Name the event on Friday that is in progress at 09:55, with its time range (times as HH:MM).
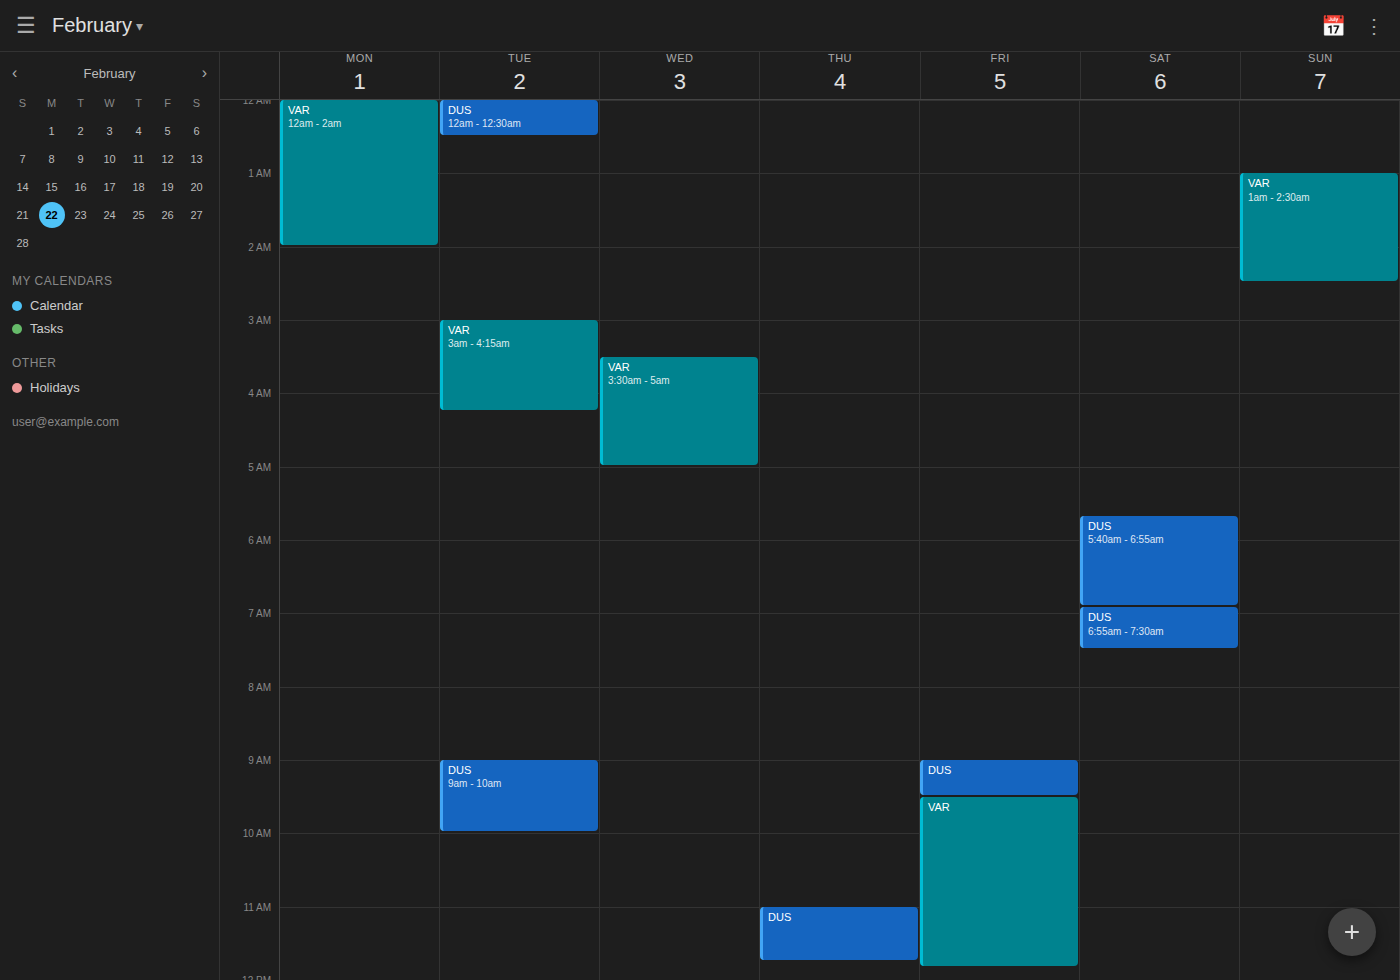
"VAR", 09:30 to 11:50